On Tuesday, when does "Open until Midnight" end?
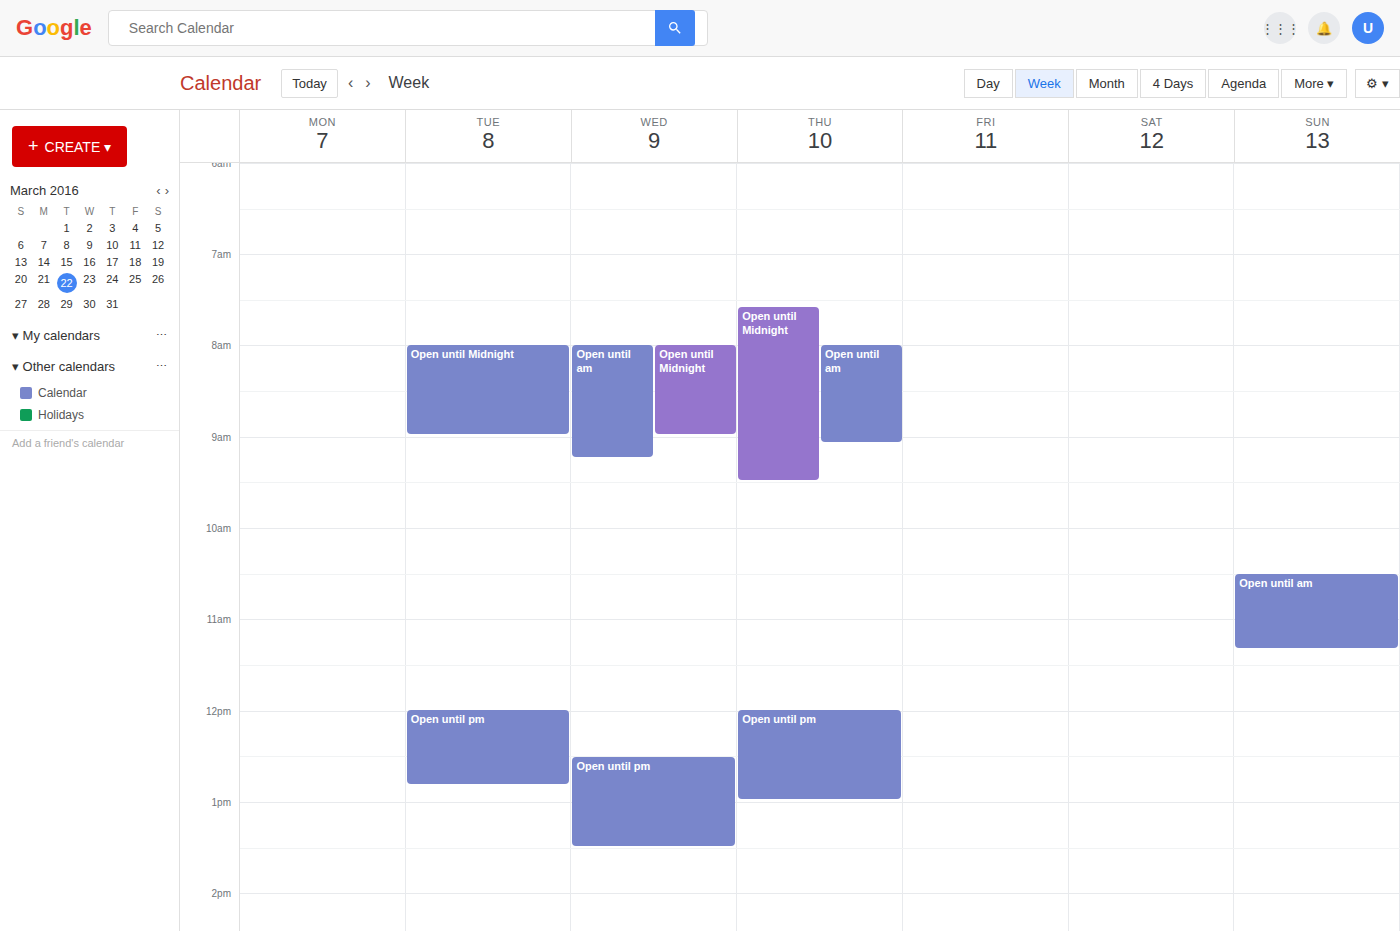
09:00